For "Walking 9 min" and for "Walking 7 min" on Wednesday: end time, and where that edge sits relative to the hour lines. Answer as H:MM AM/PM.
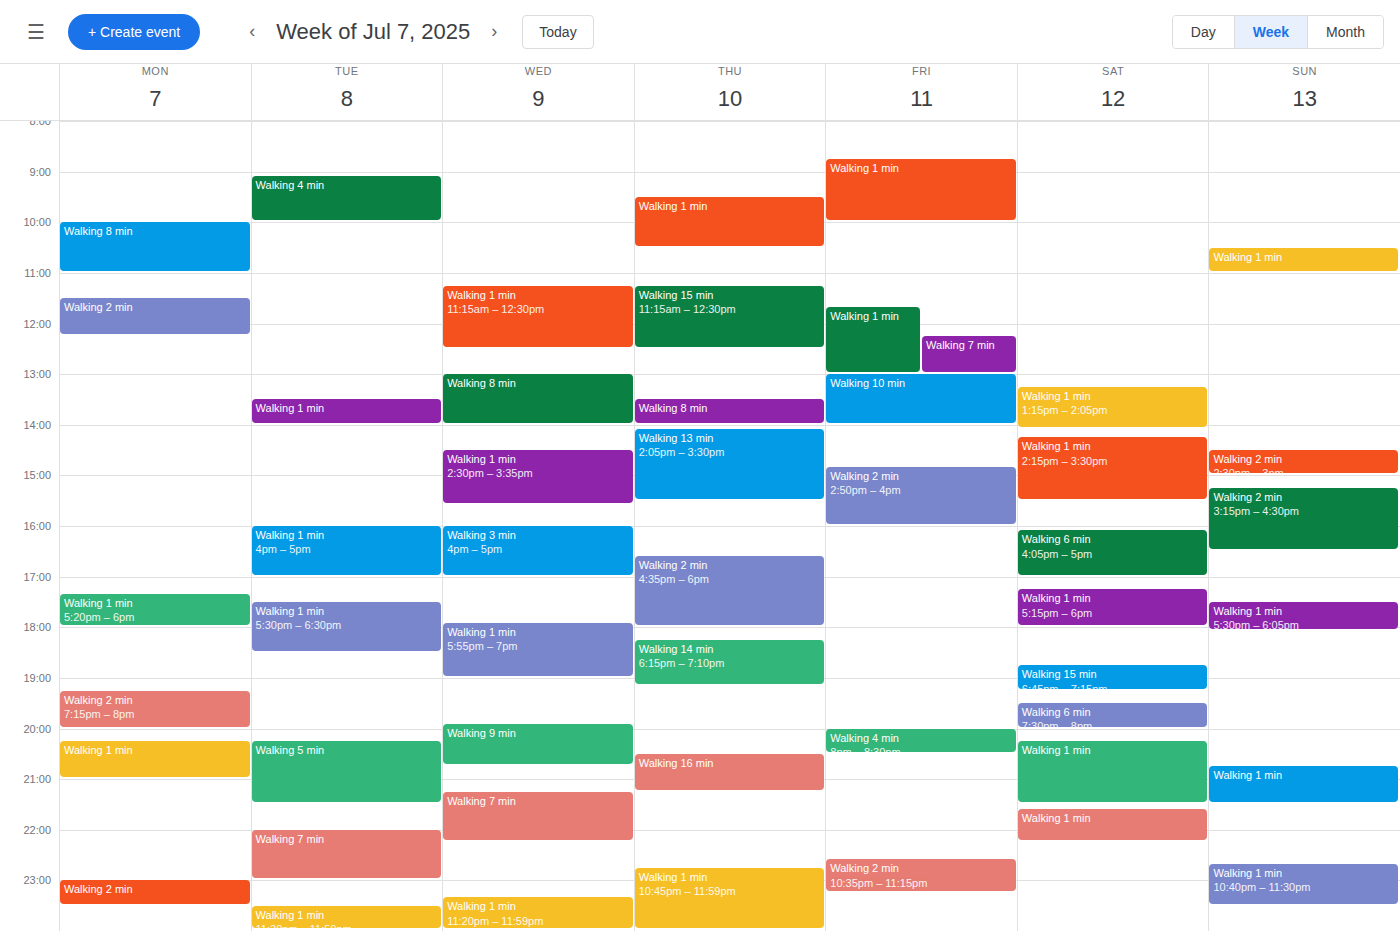
"Walking 9 min": 8:45 PM, neither: three quarters of the way from the 8 PM line to the 9 PM line. "Walking 7 min": 10:15 PM, neither: a quarter of the way from the 10 PM line to the 11 PM line.